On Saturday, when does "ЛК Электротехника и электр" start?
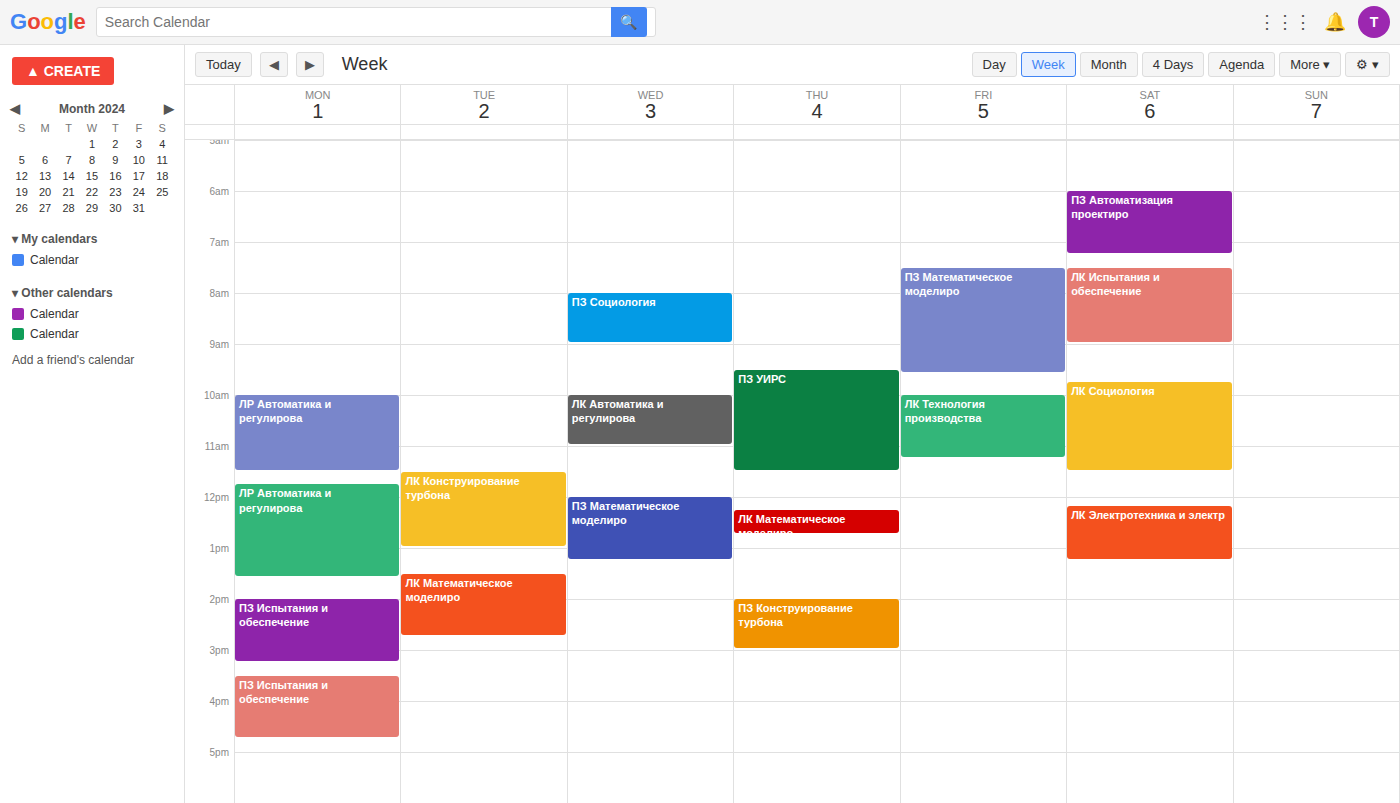
12:10 PM